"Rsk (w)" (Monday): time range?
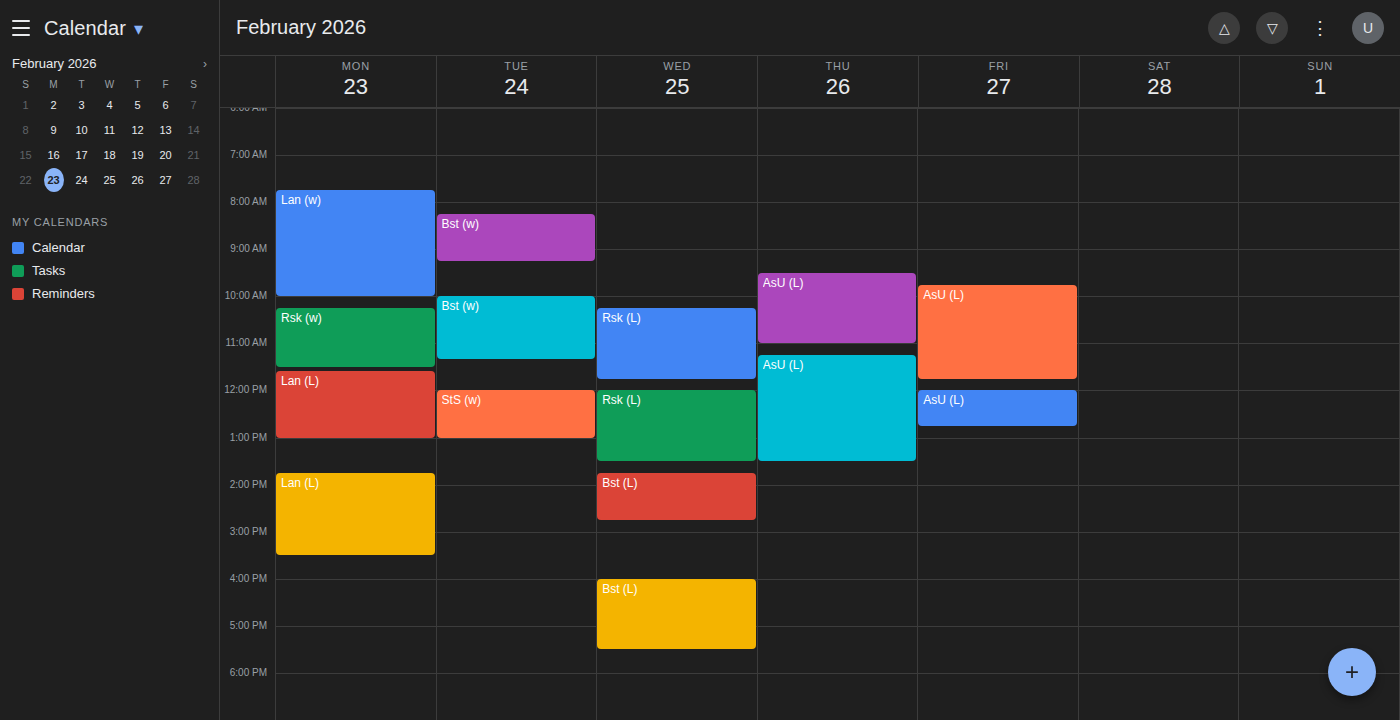
10:15 AM to 11:30 AM